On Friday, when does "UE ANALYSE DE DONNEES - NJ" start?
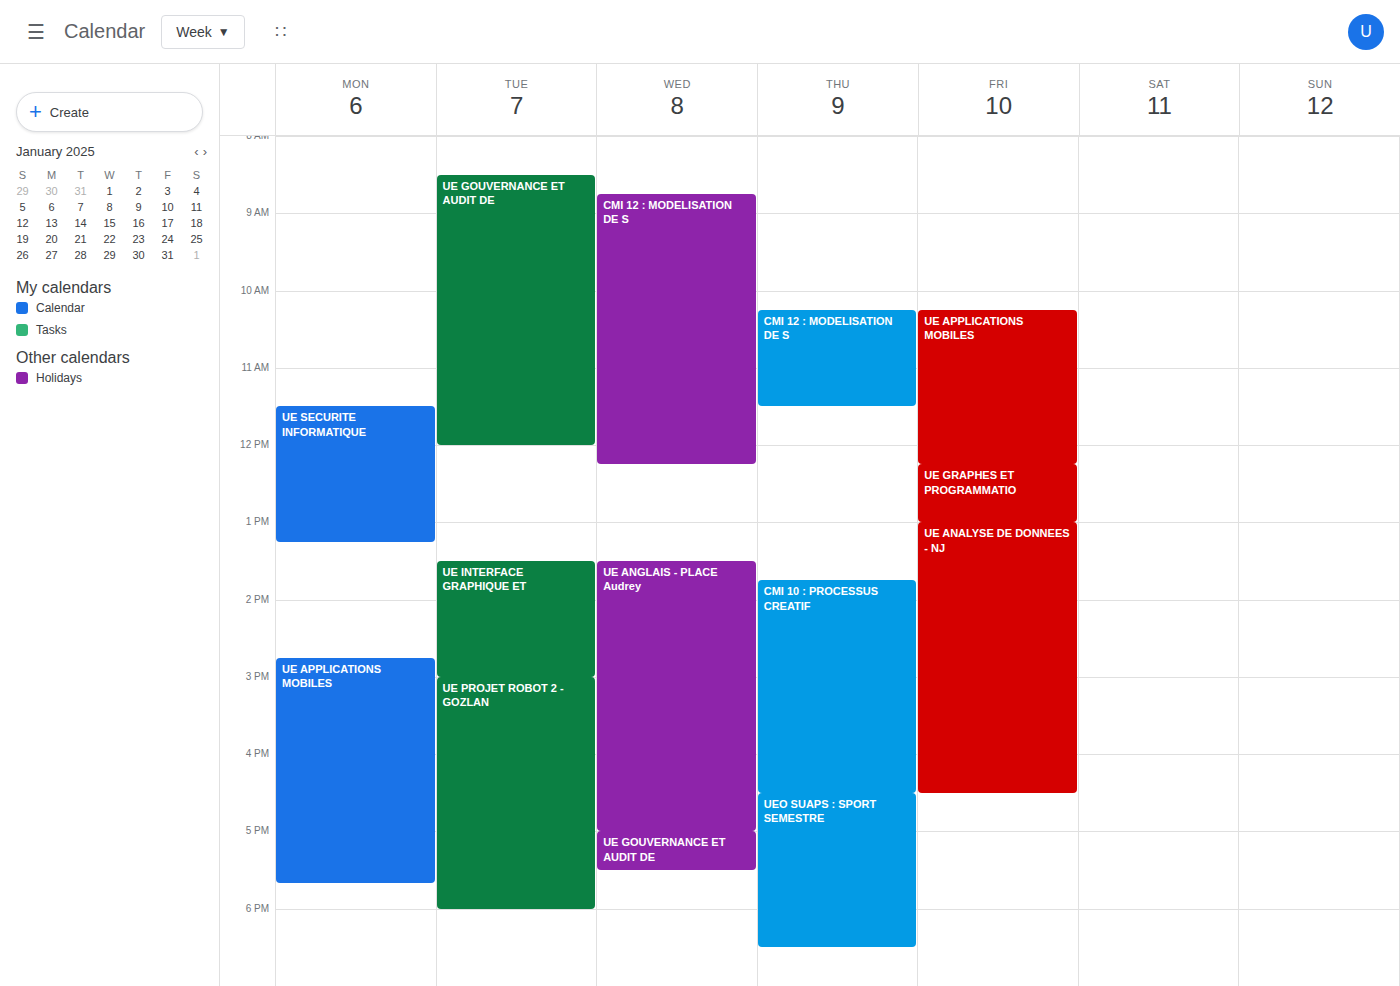
1:00 PM